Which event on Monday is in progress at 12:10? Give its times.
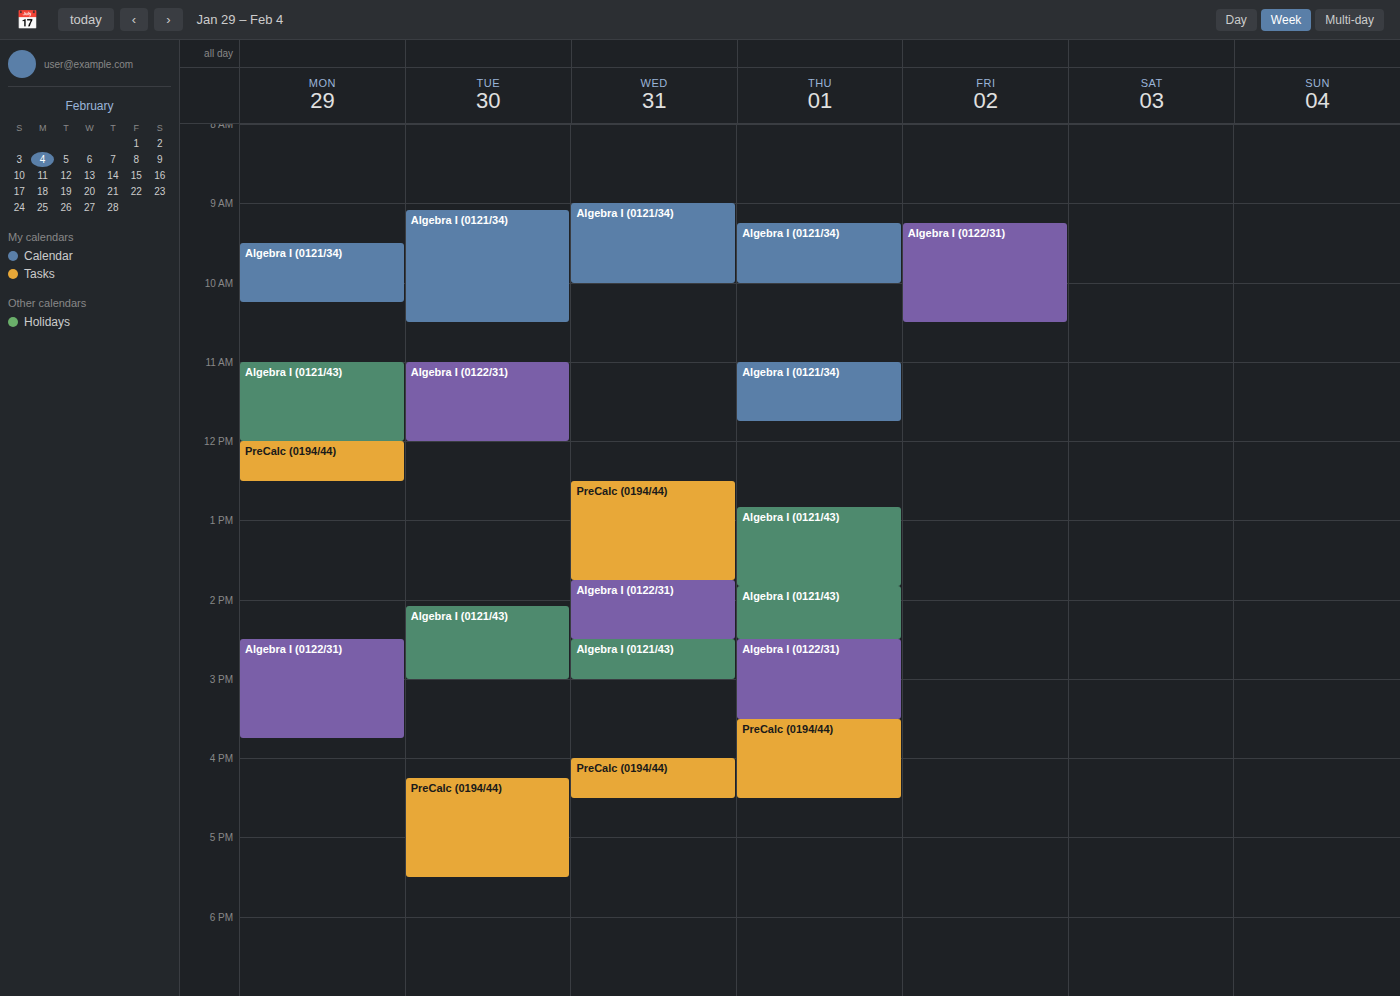
"PreCalc (0194/44)", 12:00 to 12:30